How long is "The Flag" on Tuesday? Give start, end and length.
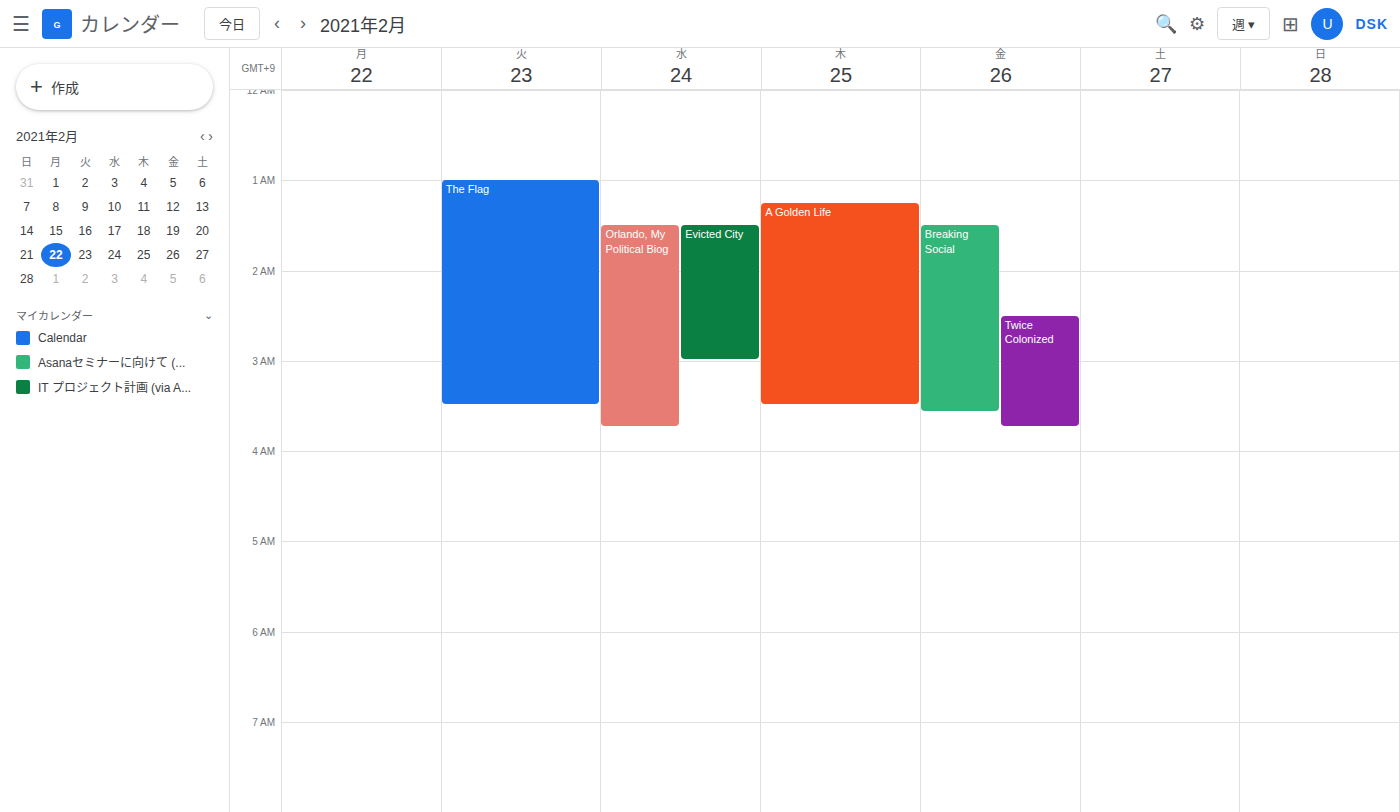
1:00 AM to 3:30 AM, 2 hours 30 minutes